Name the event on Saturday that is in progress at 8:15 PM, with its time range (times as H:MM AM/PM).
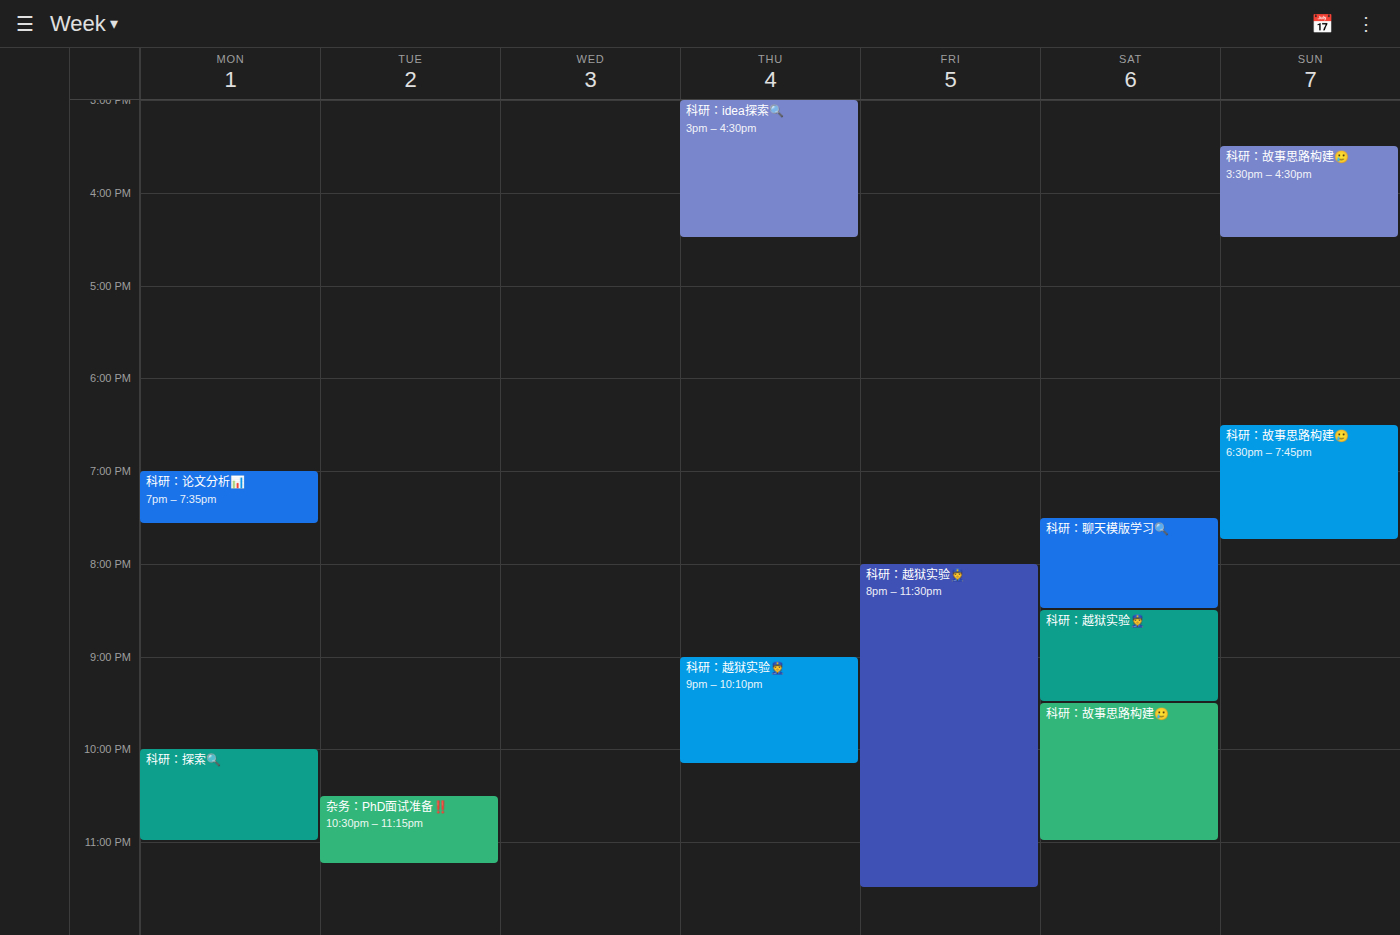
"科研：聊天模版学习🔍", 7:30 PM to 8:30 PM